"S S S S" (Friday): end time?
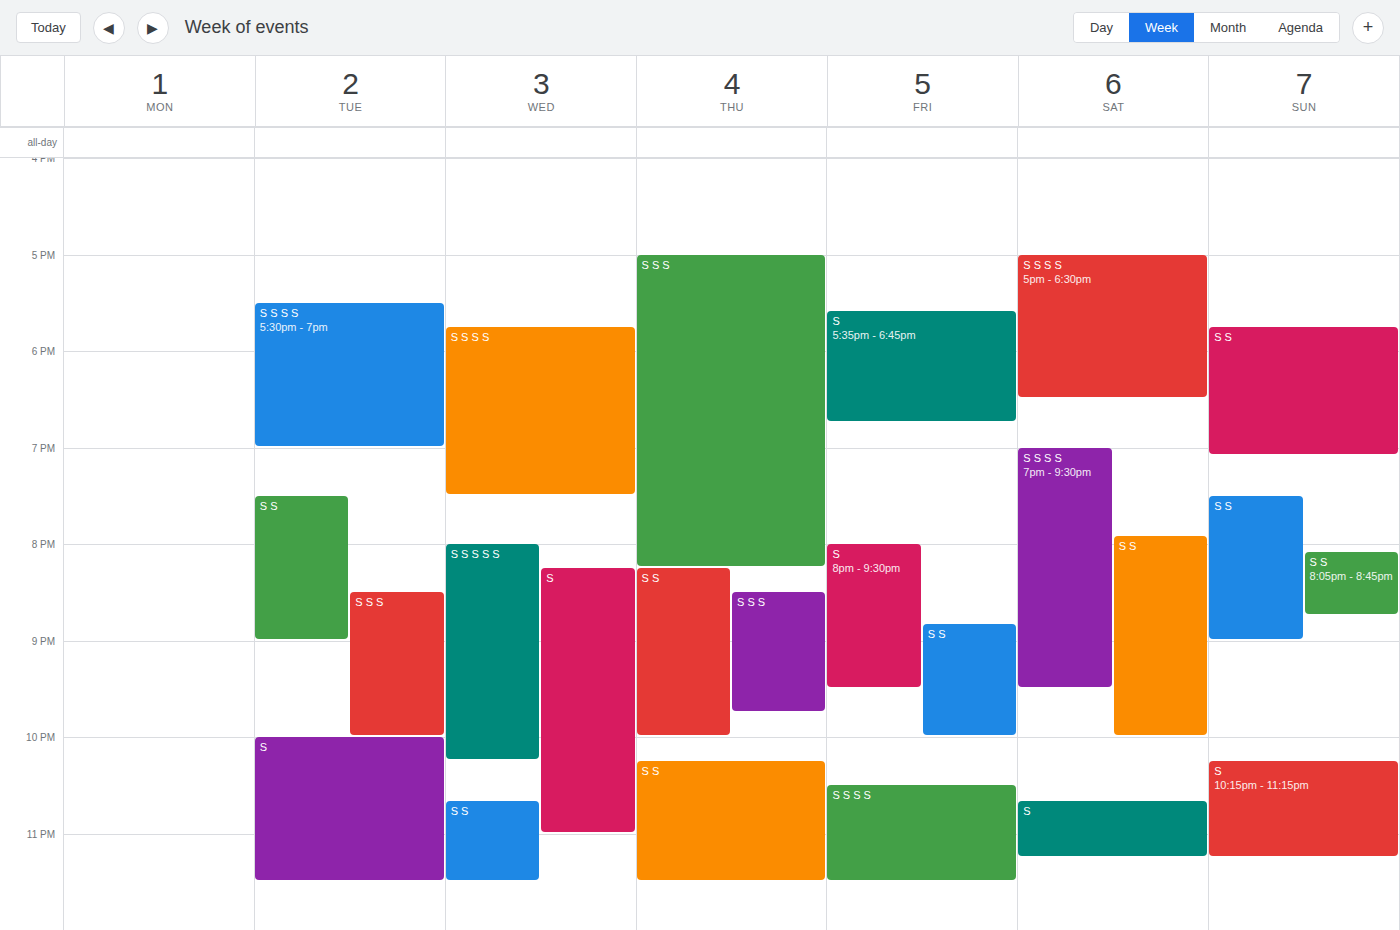
11:30 PM